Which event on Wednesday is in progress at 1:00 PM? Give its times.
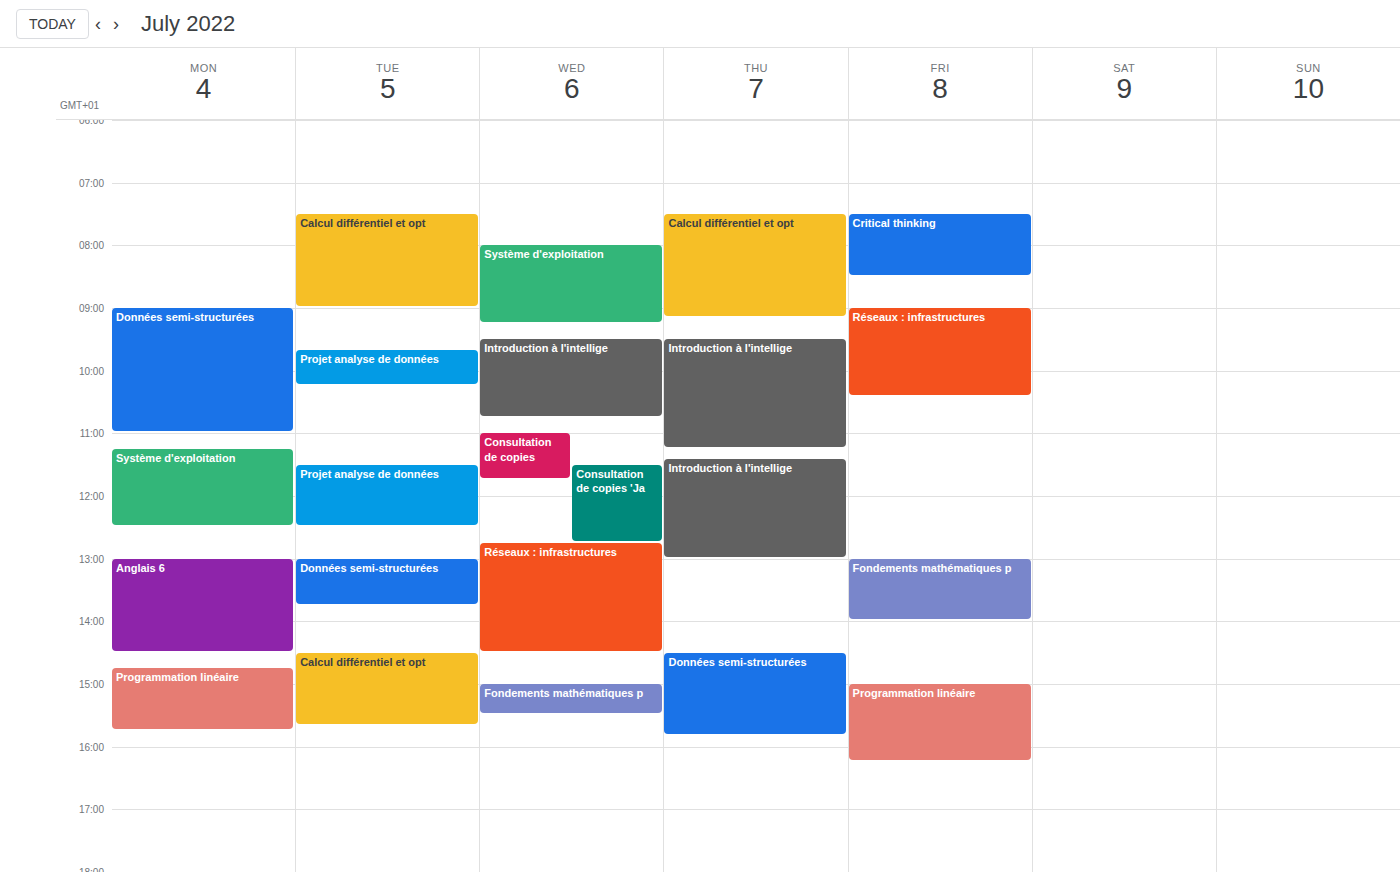
"Réseaux : infrastructures", 12:45 PM to 2:30 PM